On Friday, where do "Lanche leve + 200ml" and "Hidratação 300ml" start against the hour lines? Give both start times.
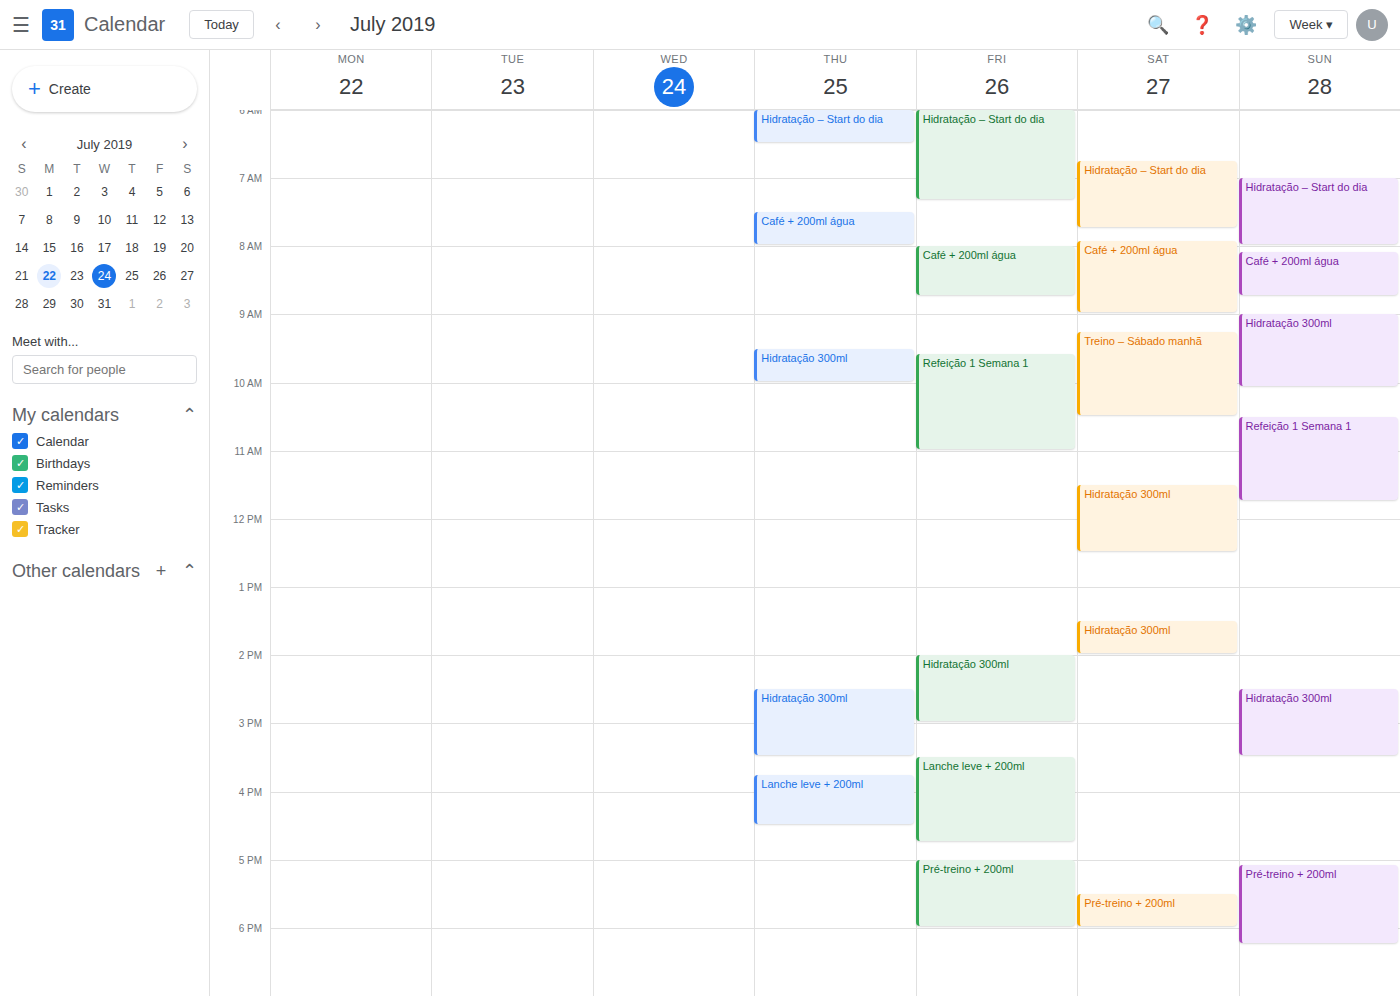
"Lanche leve + 200ml": 3:30 PM, halfway between the 3 PM and 4 PM lines. "Hidratação 300ml": 2:00 PM, exactly on the 2 PM line.